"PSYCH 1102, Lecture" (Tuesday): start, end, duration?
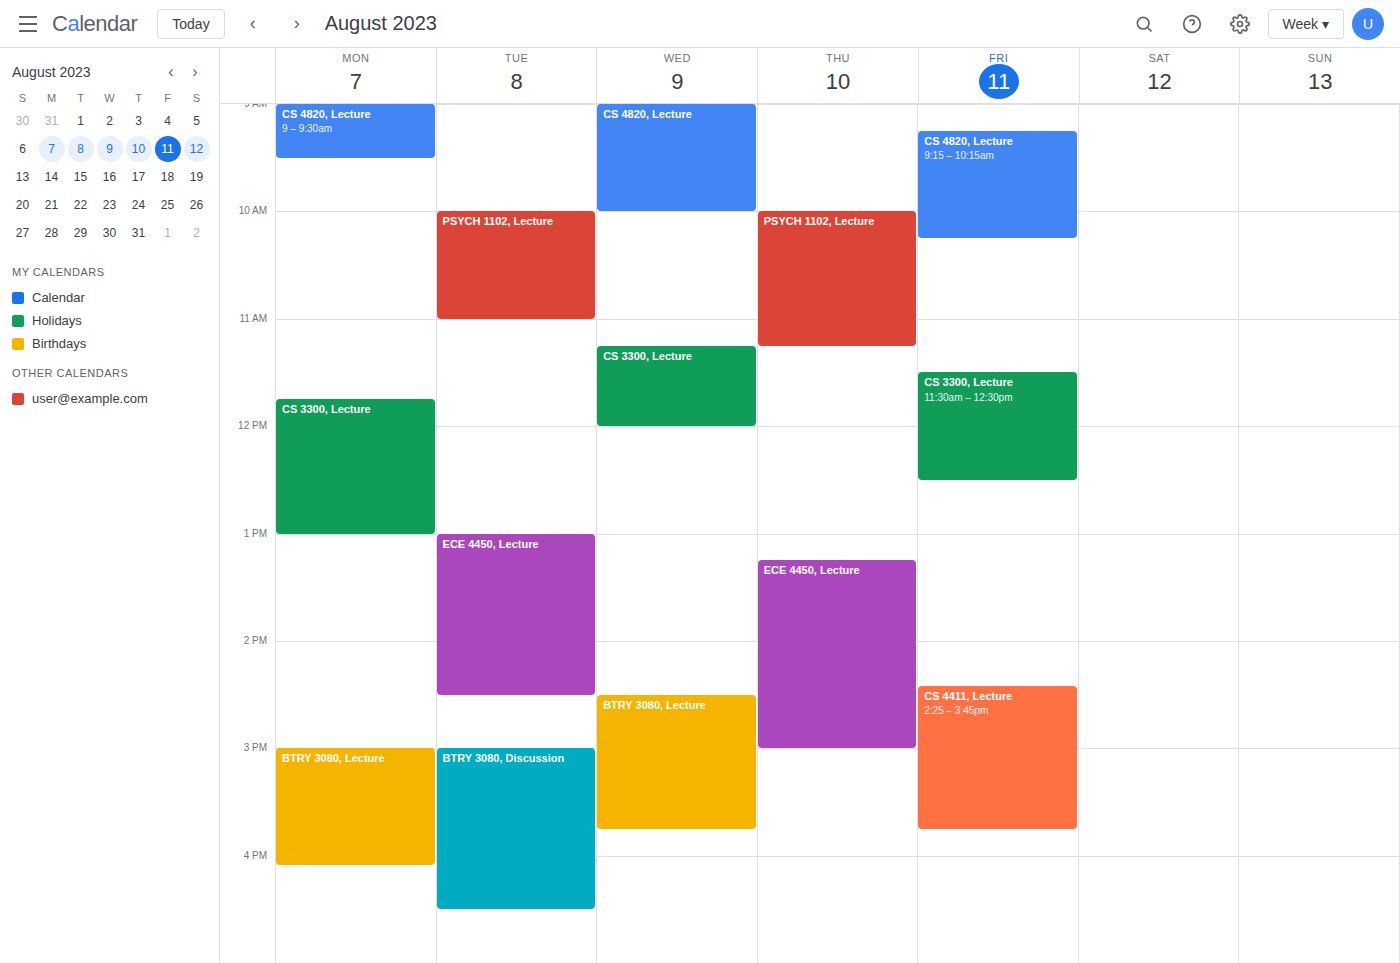
10:00 AM to 11:00 AM, 1 hour